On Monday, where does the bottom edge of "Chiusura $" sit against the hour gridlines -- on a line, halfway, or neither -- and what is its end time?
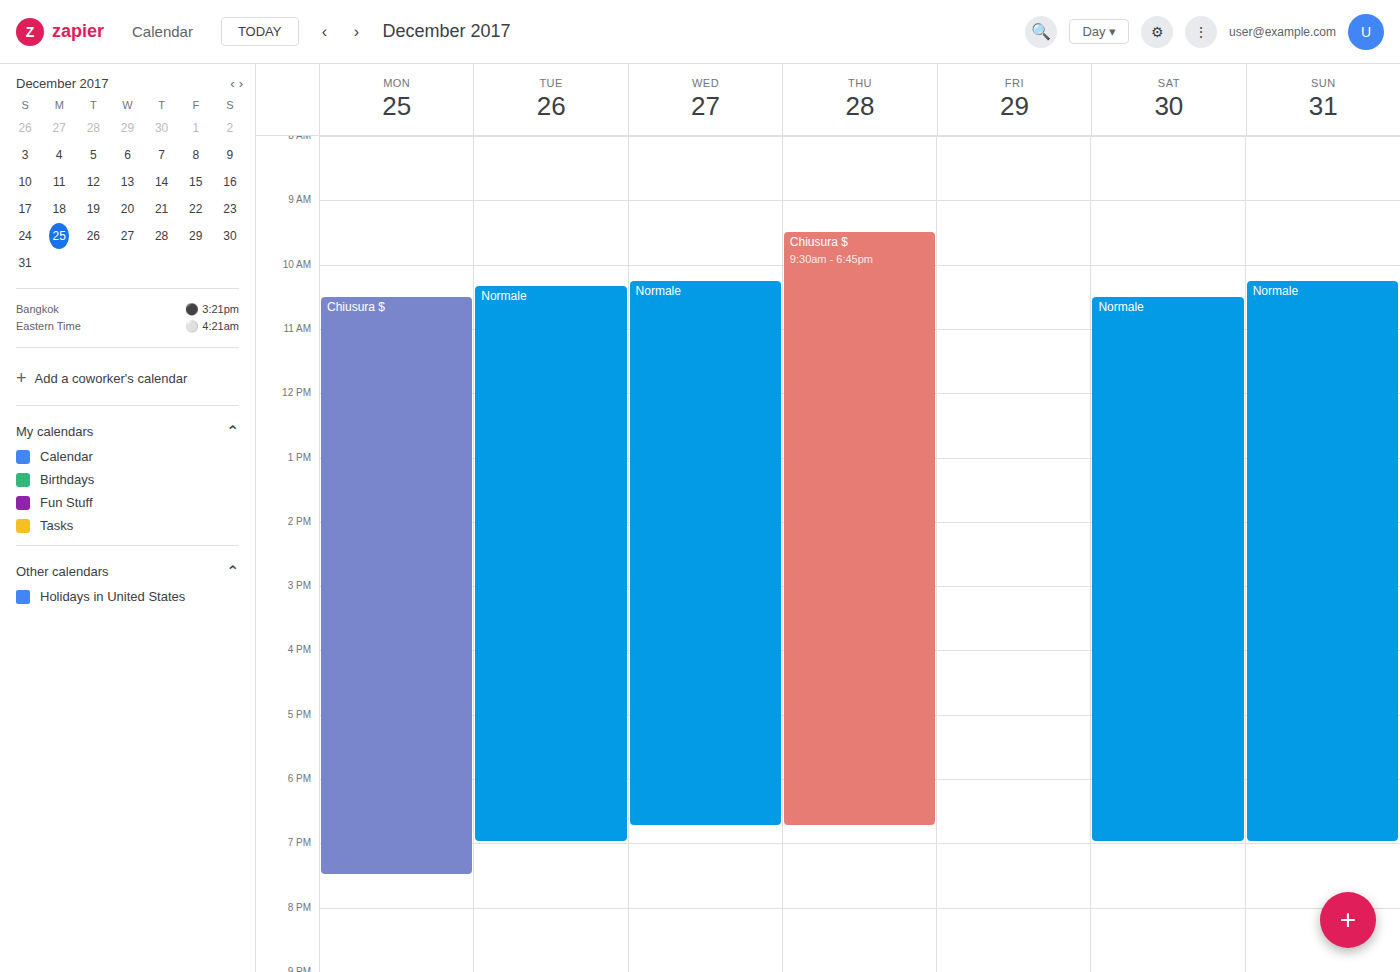
7:30 PM -- halfway between the 7 PM and 8 PM lines.